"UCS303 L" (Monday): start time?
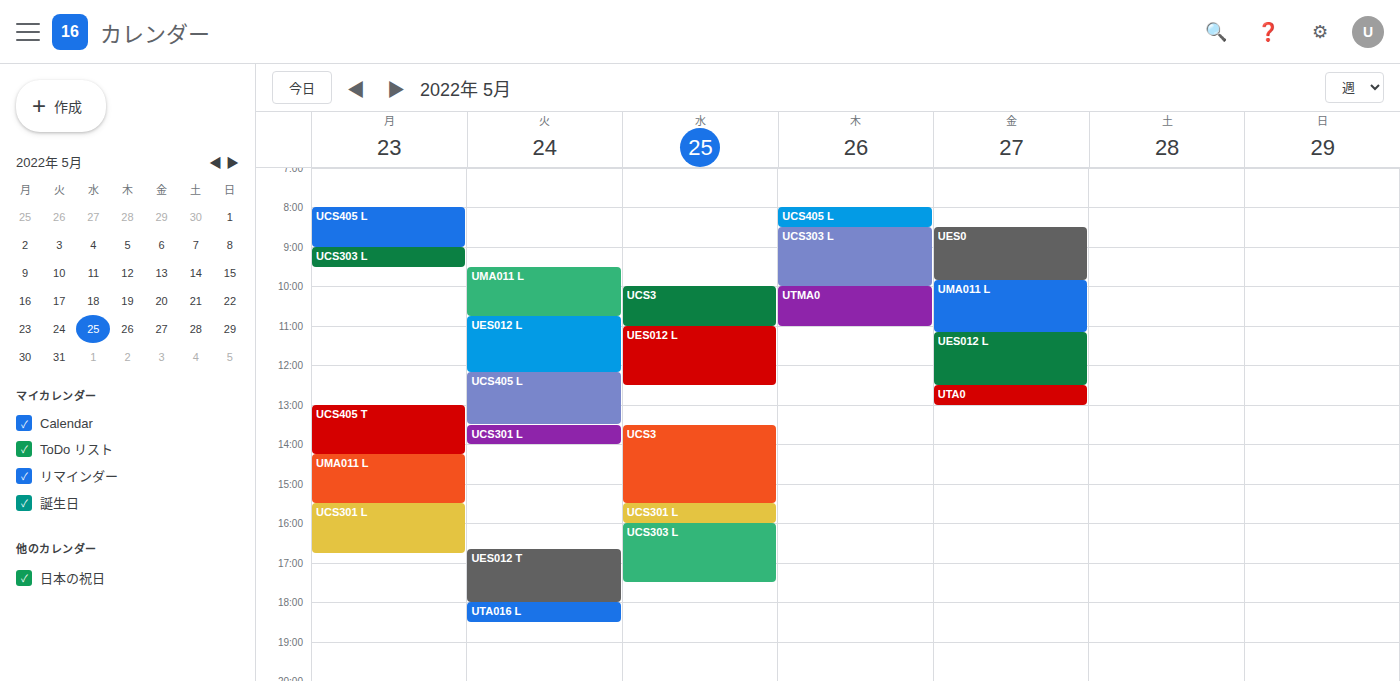
9:00 AM